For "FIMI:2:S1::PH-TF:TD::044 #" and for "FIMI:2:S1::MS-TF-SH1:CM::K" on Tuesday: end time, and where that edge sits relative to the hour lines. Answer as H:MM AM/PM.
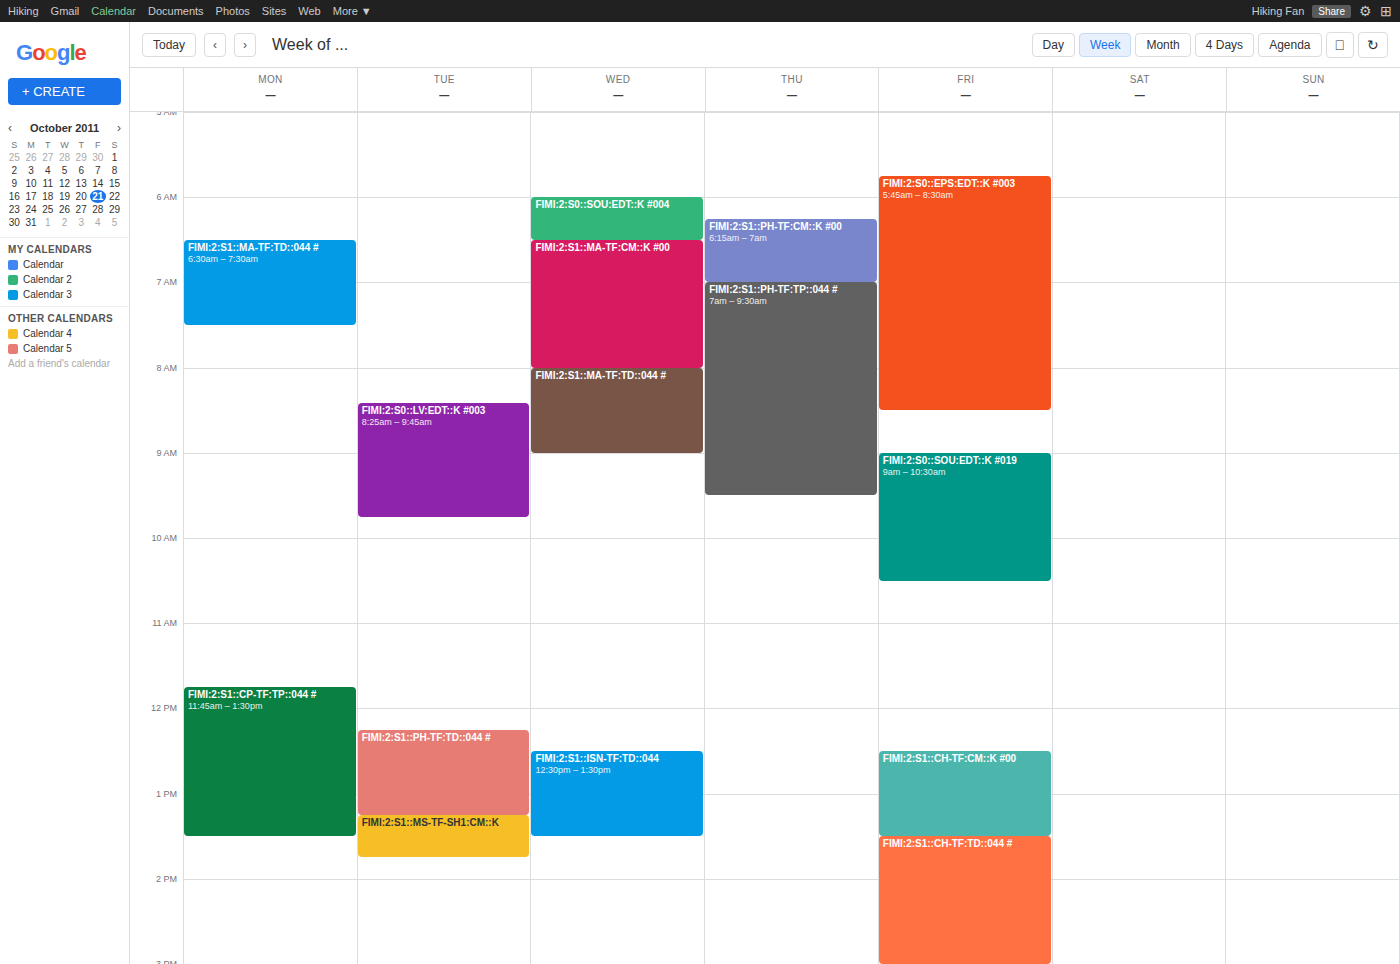
"FIMI:2:S1::PH-TF:TD::044 #": 1:15 PM, neither: a quarter of the way from the 1 PM line to the 2 PM line. "FIMI:2:S1::MS-TF-SH1:CM::K": 1:45 PM, neither: three quarters of the way from the 1 PM line to the 2 PM line.